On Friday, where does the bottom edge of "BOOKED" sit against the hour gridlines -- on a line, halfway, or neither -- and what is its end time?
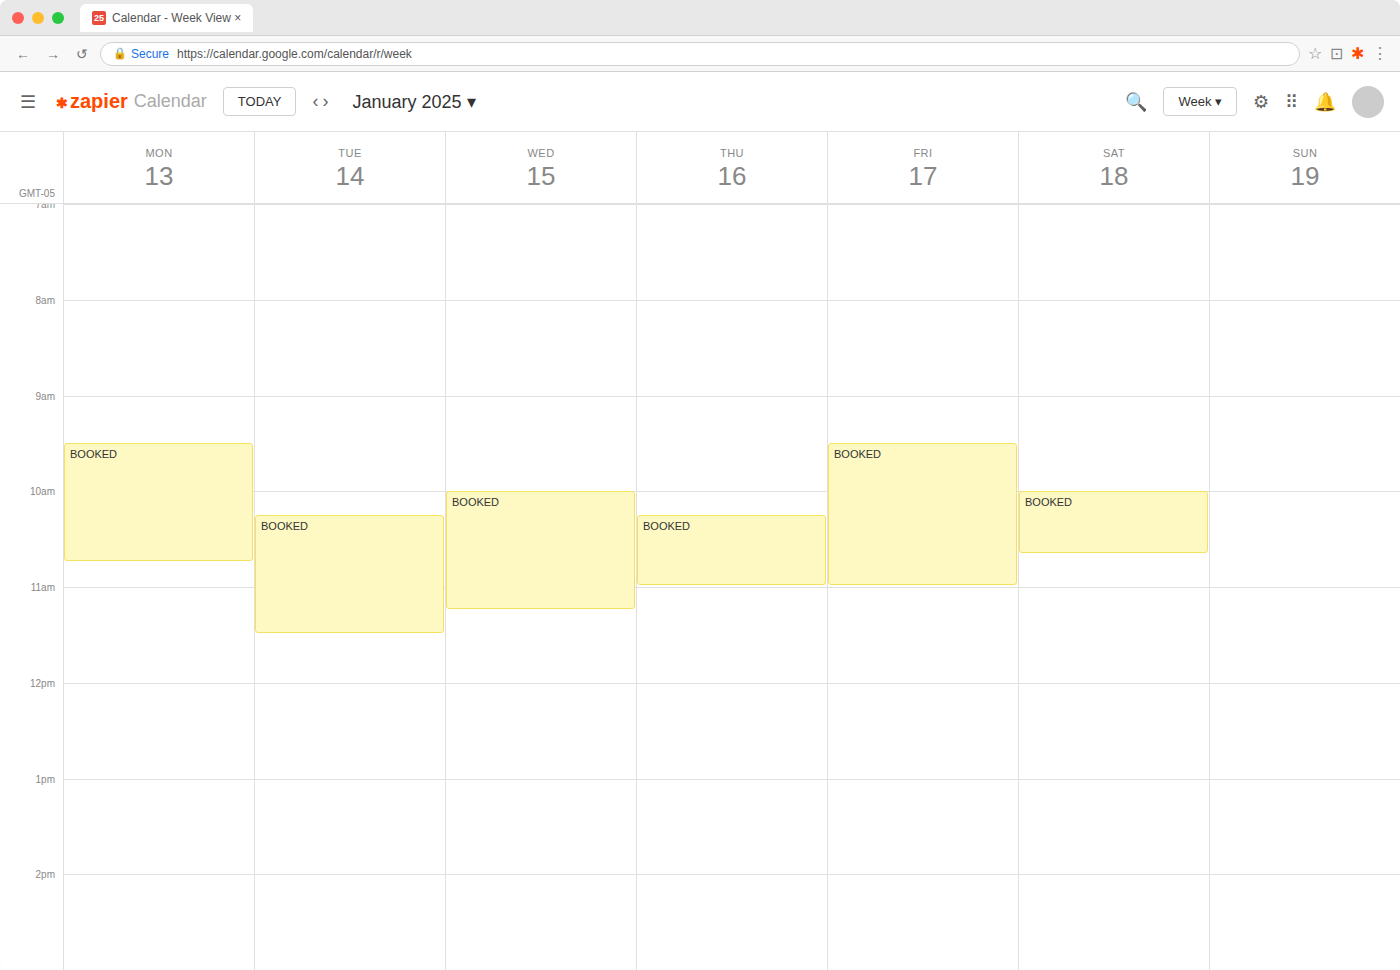
11:00 AM -- exactly on the 11 AM line.